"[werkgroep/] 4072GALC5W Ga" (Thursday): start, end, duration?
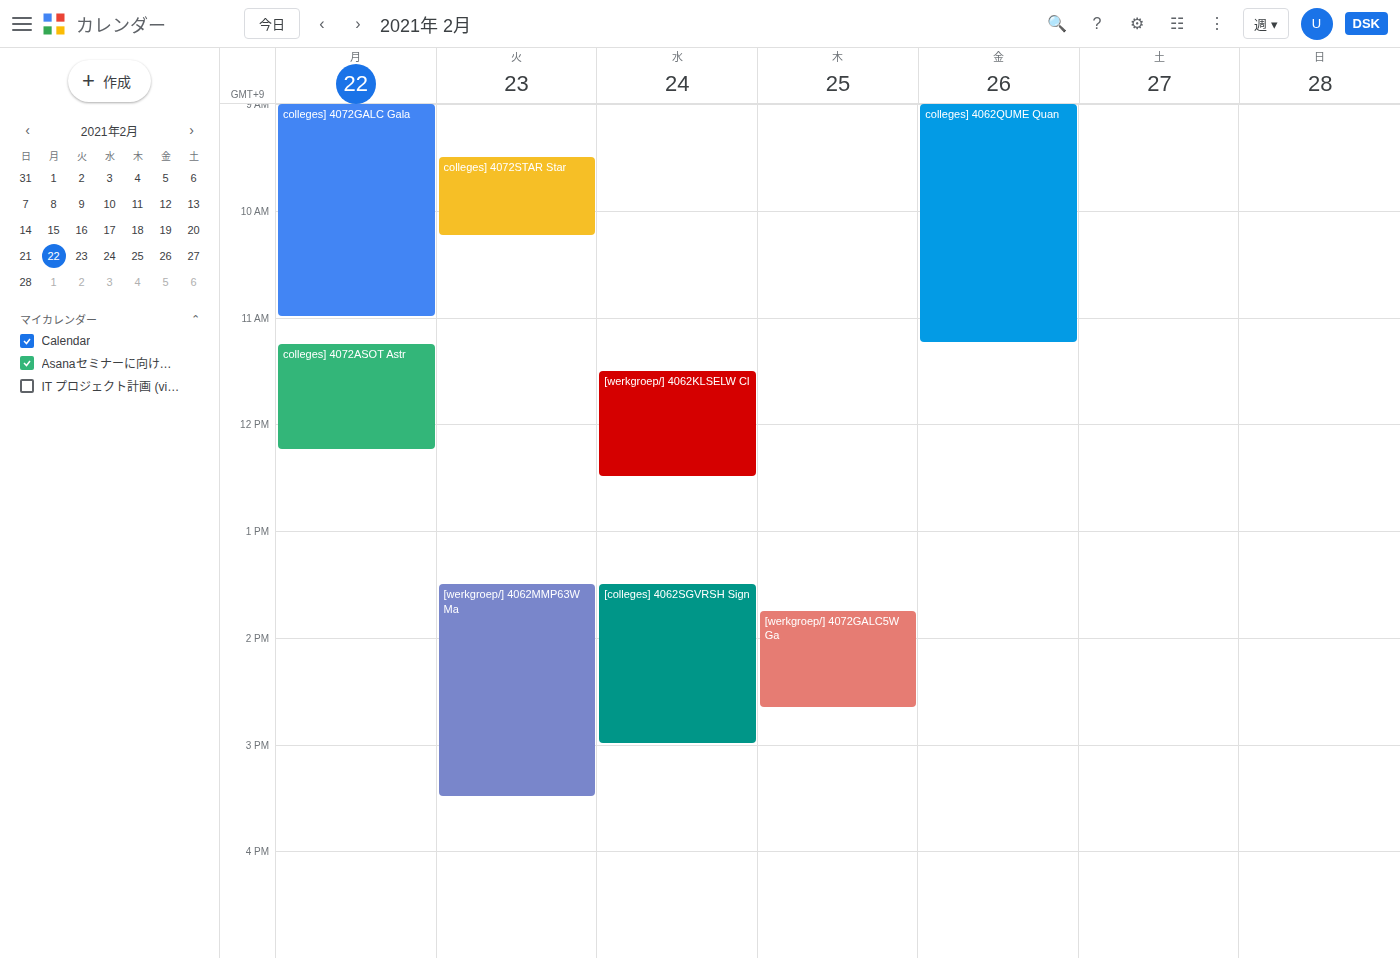
1:45 PM to 2:40 PM, 55 minutes